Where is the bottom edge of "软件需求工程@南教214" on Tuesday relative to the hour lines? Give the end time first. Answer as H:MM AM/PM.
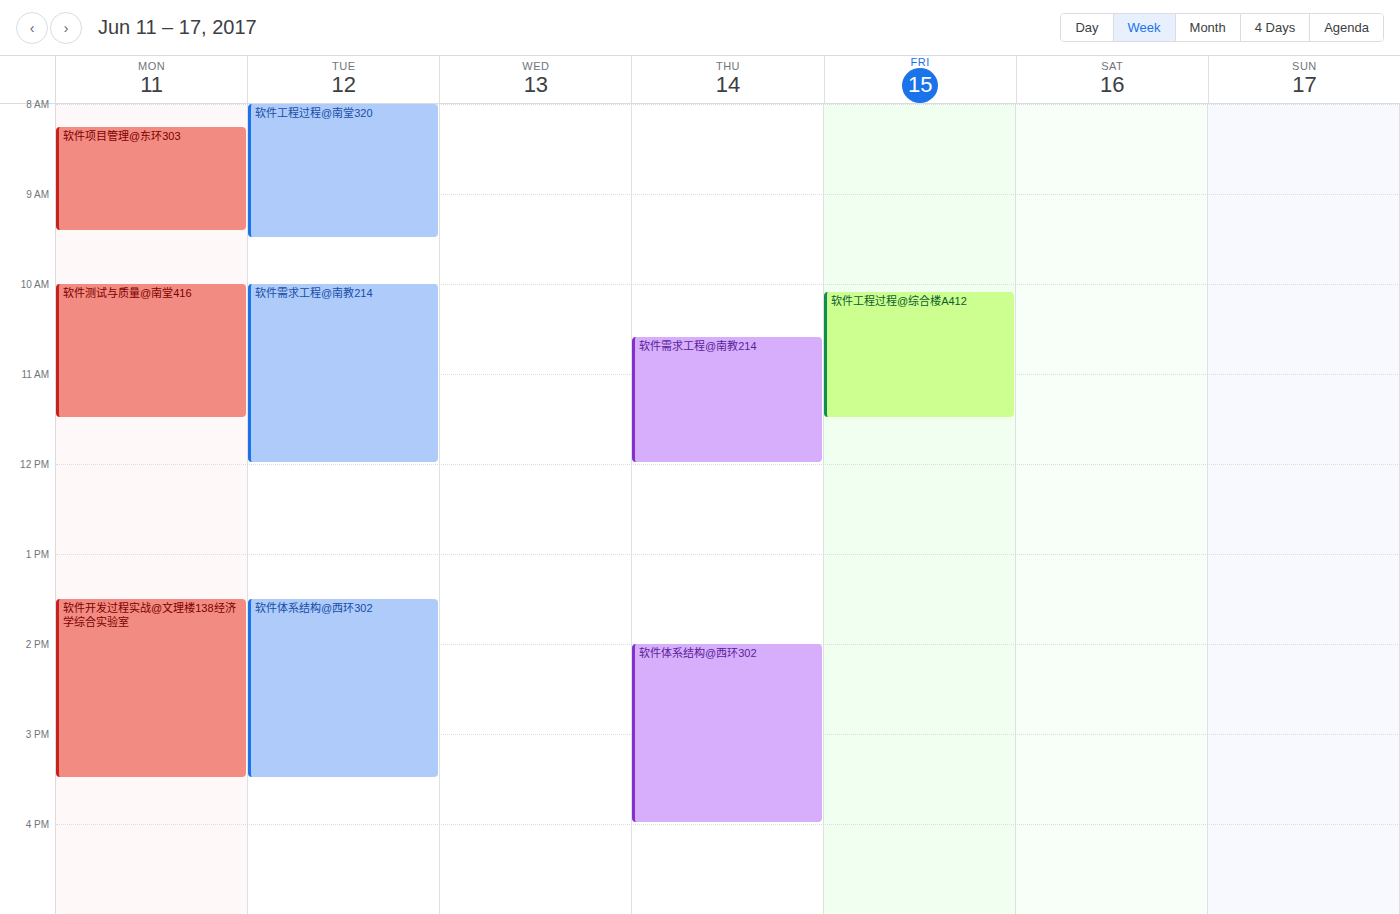
12:00 PM -- exactly on the 12 PM line.